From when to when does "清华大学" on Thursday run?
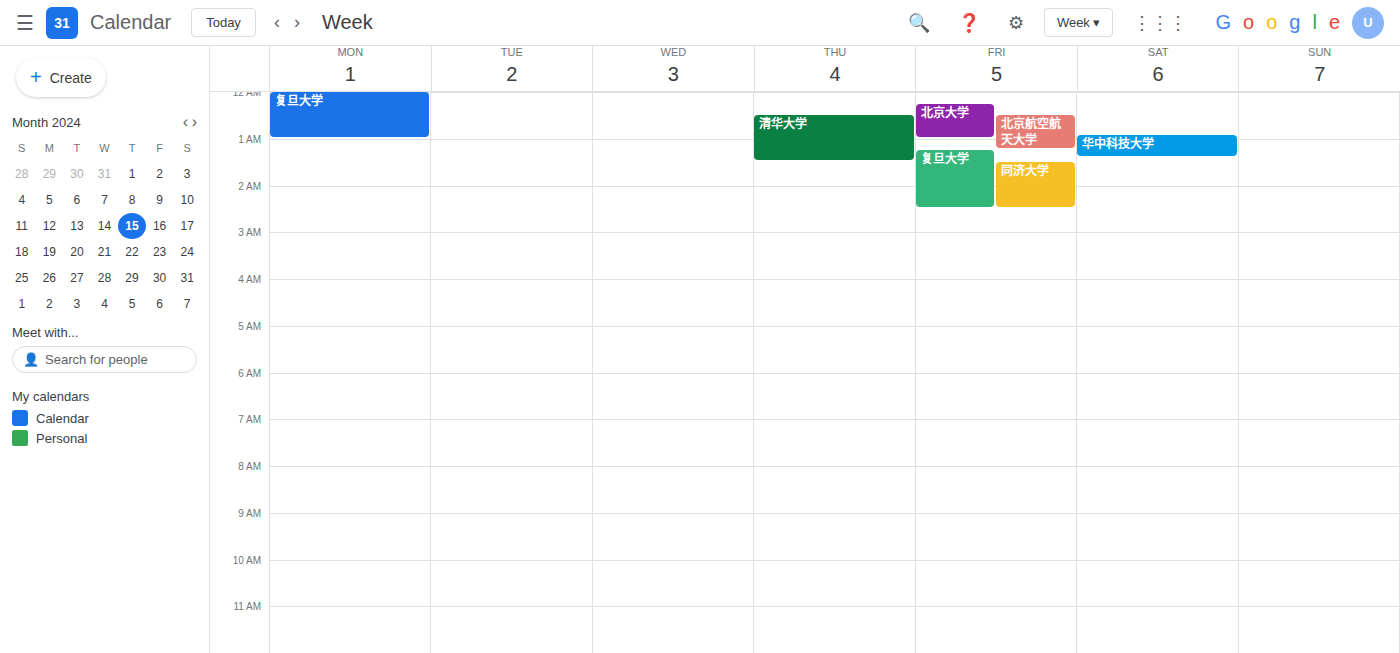
12:30 AM to 1:30 AM